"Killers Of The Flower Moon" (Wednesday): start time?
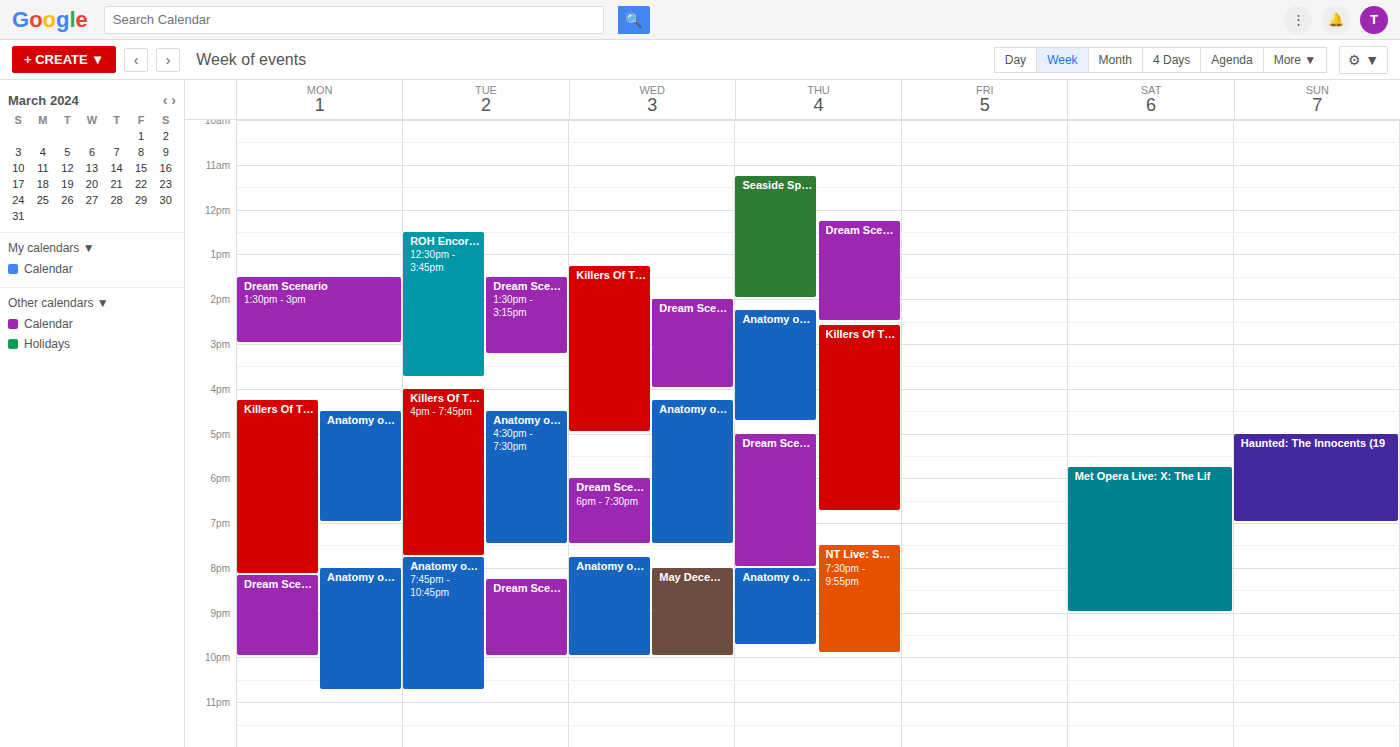
1:15 PM